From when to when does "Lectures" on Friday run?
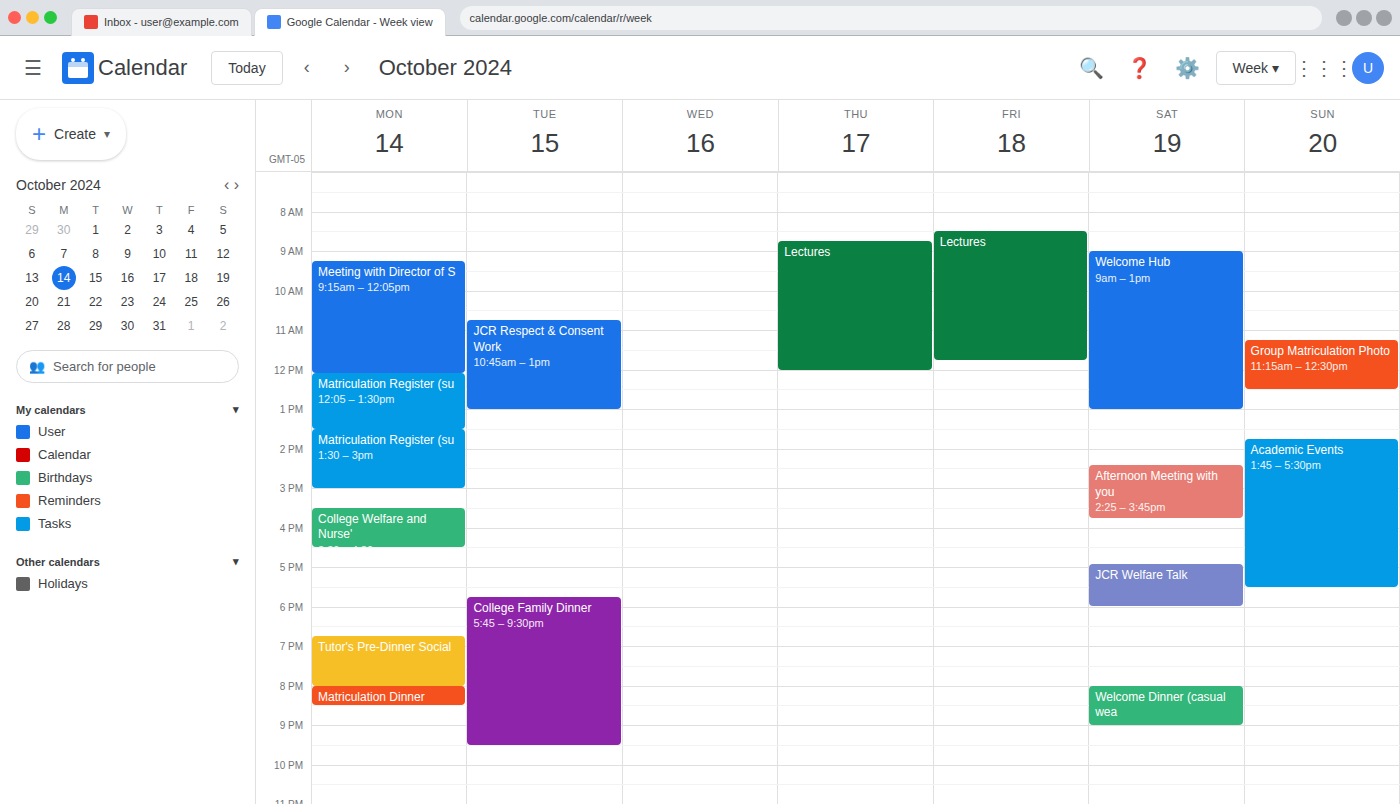
8:30 AM to 11:45 AM